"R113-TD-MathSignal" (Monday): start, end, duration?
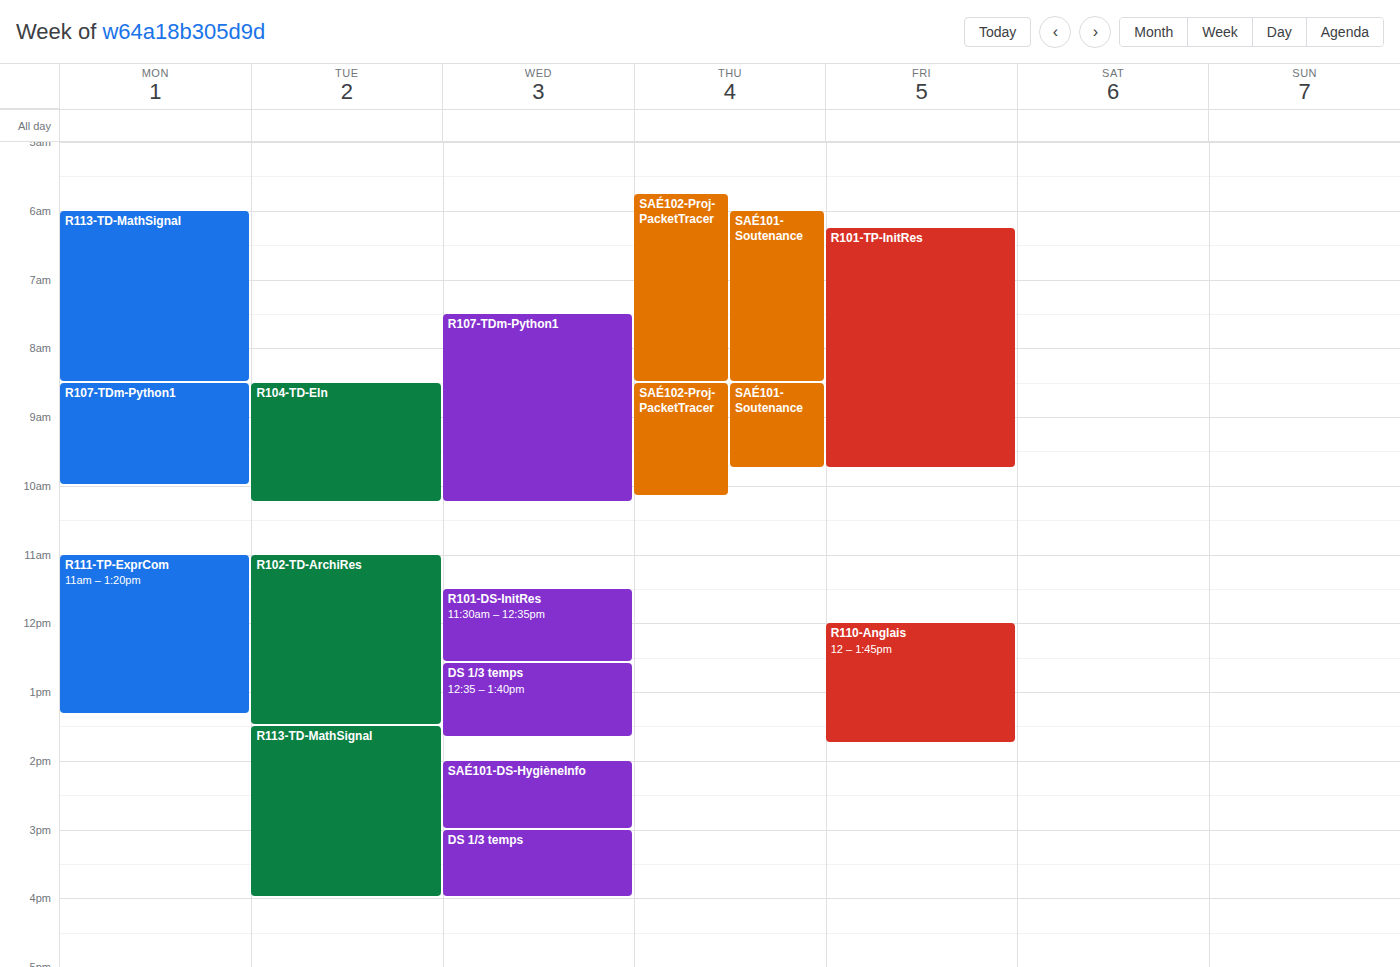
6:00 AM to 8:30 AM, 2 hours 30 minutes